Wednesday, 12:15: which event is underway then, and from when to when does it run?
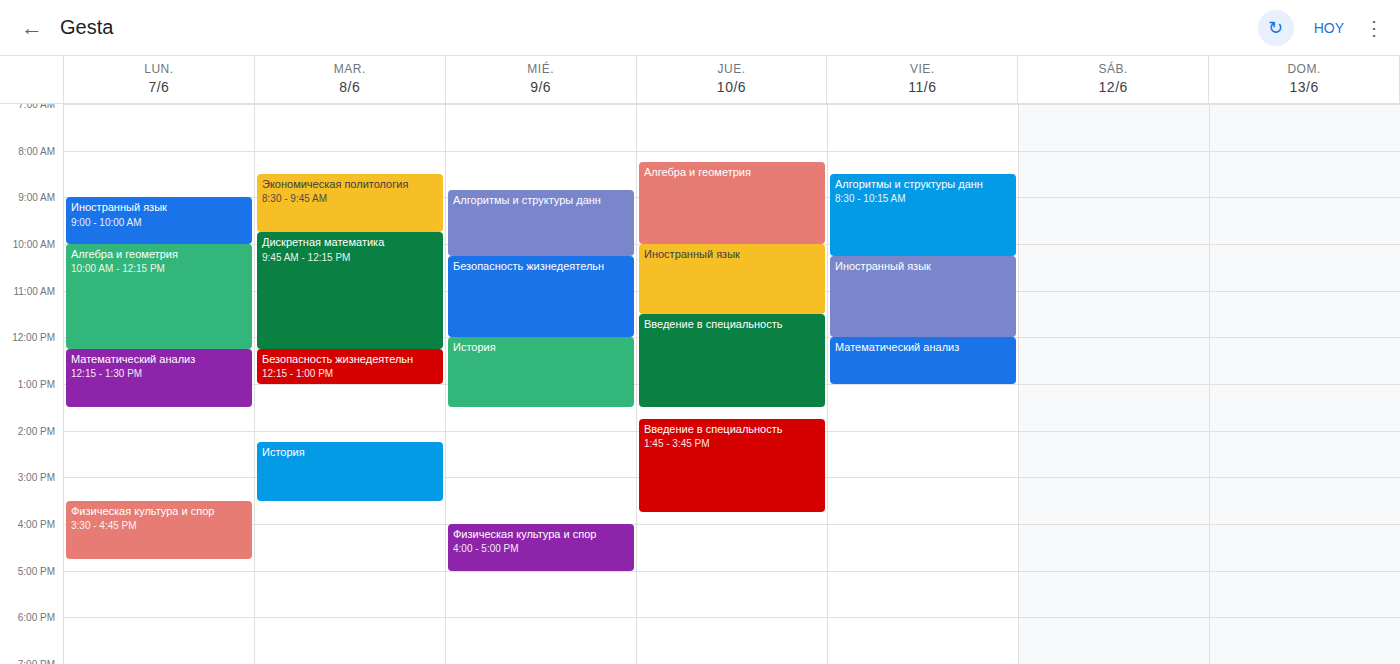
"История", 12:00 to 13:30